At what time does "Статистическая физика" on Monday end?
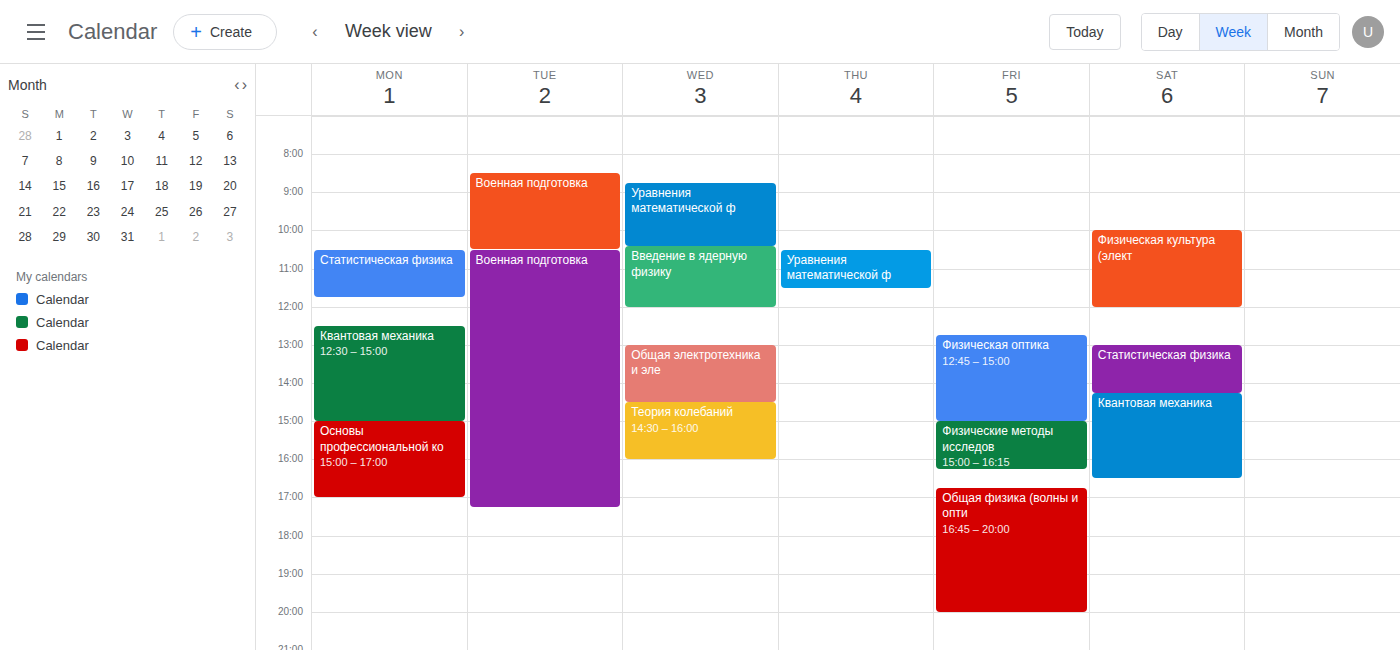
11:45 AM